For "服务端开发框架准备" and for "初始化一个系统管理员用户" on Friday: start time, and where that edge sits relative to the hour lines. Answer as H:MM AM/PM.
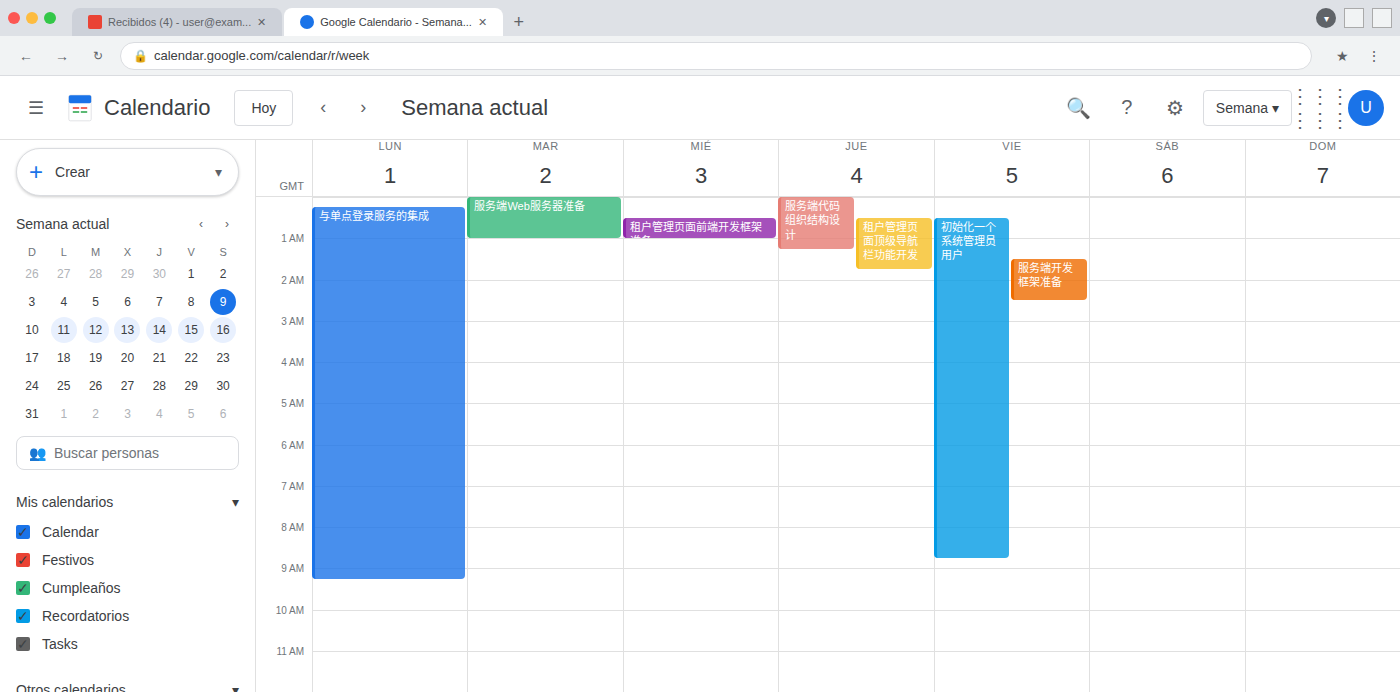
"服务端开发框架准备": 1:30 AM, halfway between the 1 AM and 2 AM lines. "初始化一个系统管理员用户": 12:30 AM, halfway between the 12 AM and 1 AM lines.